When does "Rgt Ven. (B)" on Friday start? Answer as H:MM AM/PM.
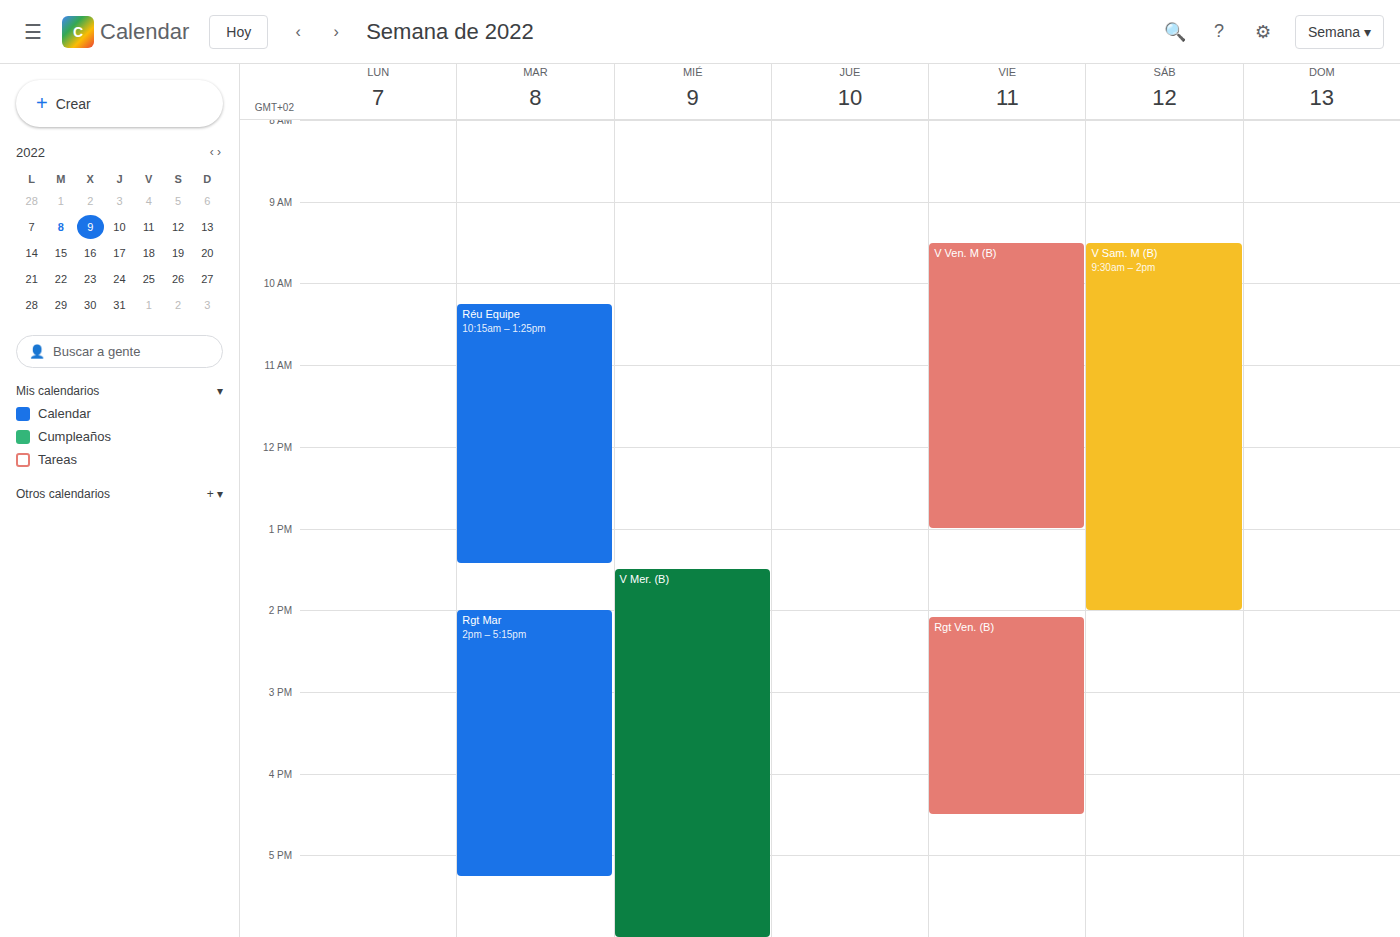
2:05 PM